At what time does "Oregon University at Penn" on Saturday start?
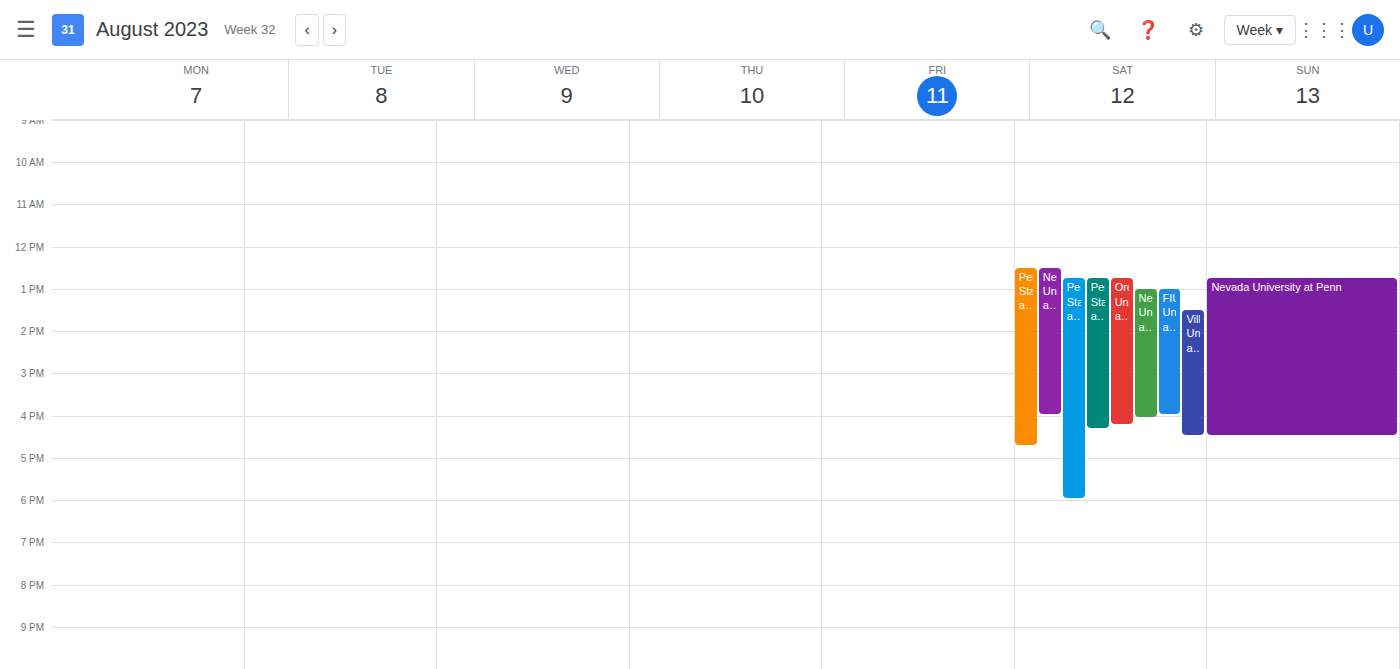
12:45 PM